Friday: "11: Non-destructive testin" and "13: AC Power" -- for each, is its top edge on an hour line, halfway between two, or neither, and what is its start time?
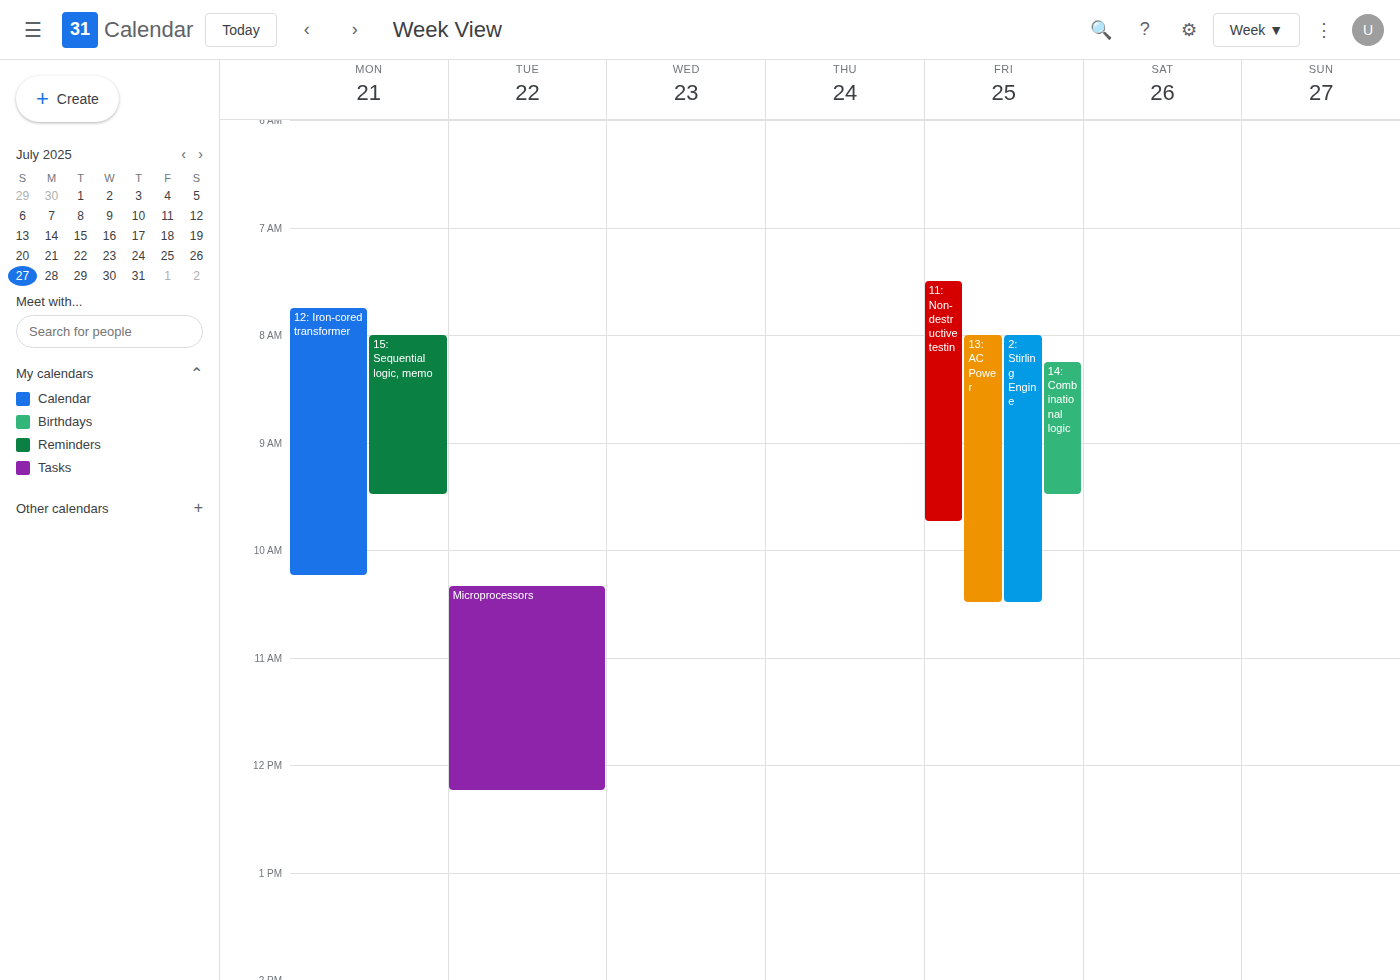
"11: Non-destructive testin": 7:30 AM, halfway between the 7 AM and 8 AM lines. "13: AC Power": 8:00 AM, exactly on the 8 AM line.